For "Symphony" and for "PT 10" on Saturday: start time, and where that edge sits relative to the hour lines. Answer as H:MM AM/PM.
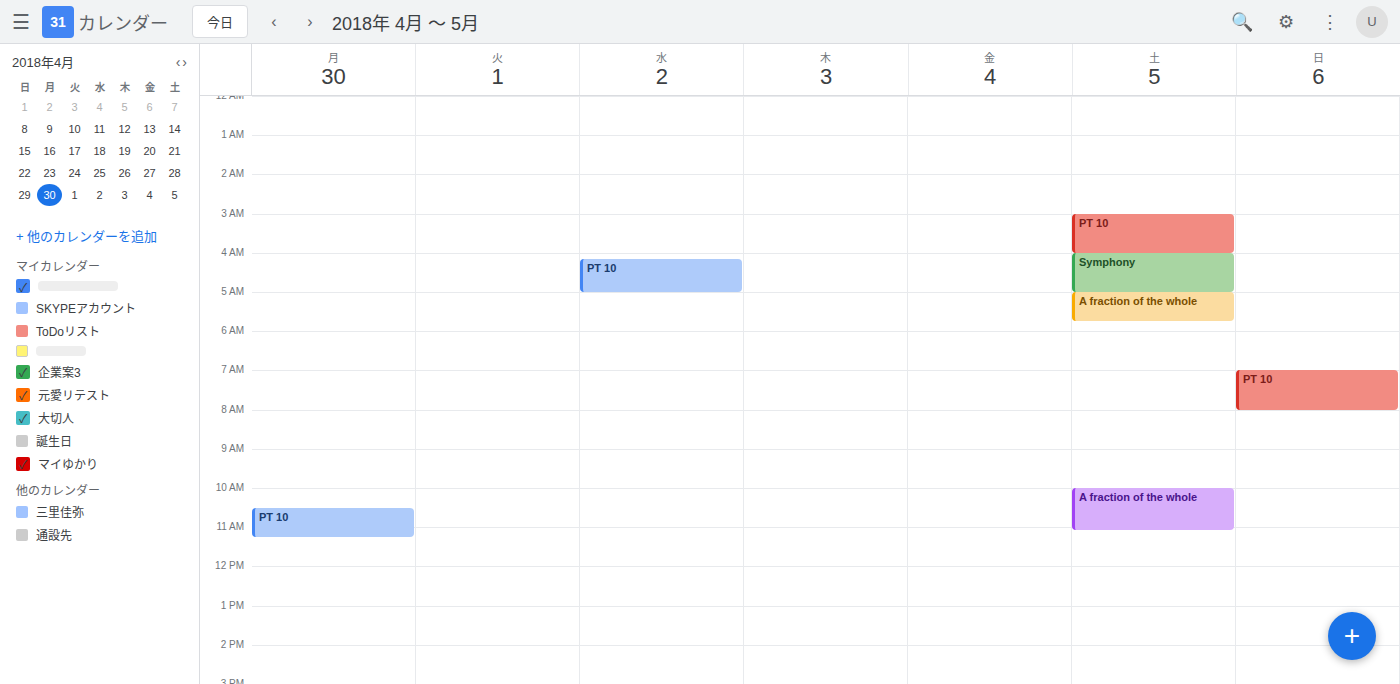
"Symphony": 4:00 AM, exactly on the 4 AM line. "PT 10": 3:00 AM, exactly on the 3 AM line.